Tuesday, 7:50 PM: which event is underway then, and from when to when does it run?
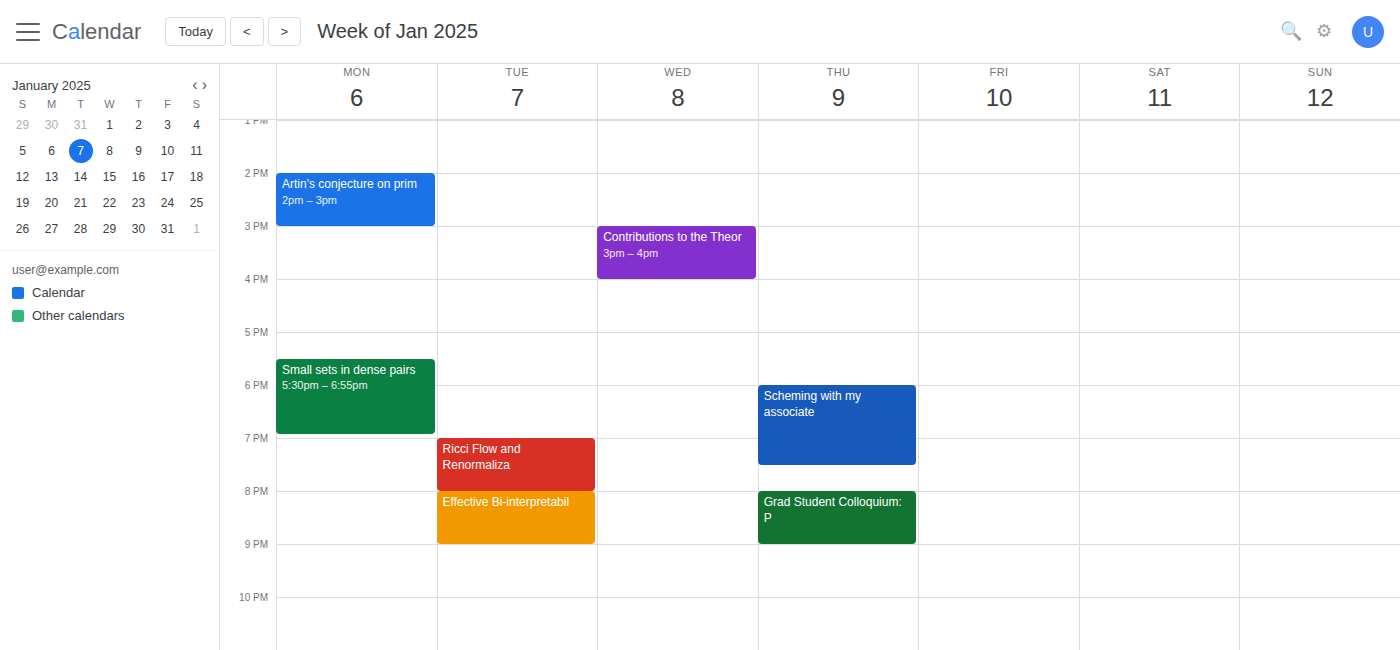
"Ricci Flow and Renormaliza", 7:00 PM to 8:00 PM